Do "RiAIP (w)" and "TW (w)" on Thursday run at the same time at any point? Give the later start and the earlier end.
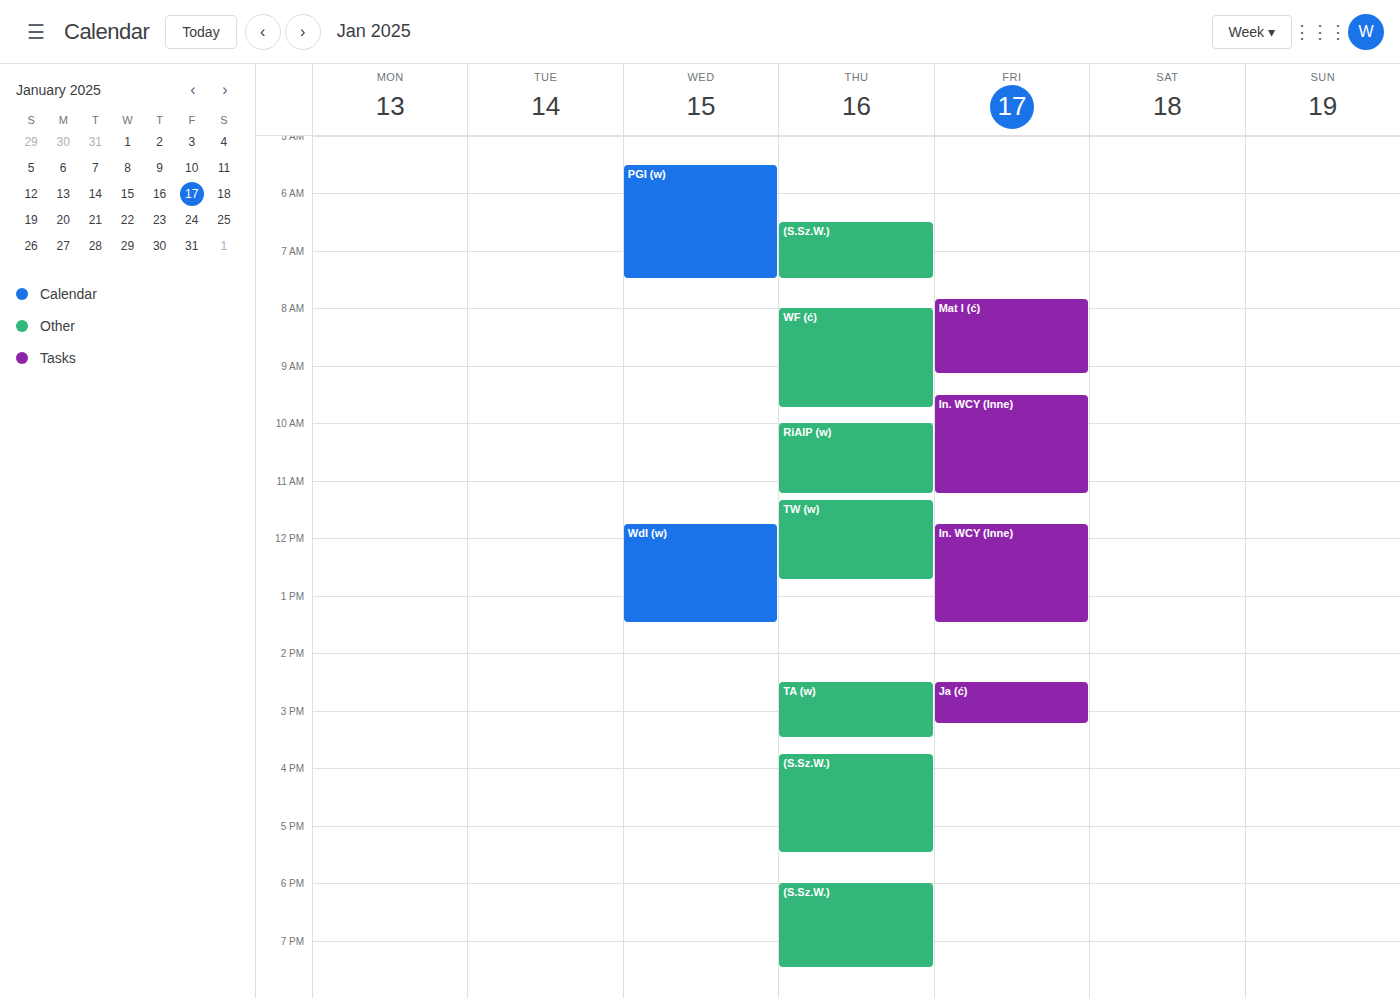
"RiAIP (w)" ends at 11:15 AM and "TW (w)" starts at 11:20 AM -- no overlap.